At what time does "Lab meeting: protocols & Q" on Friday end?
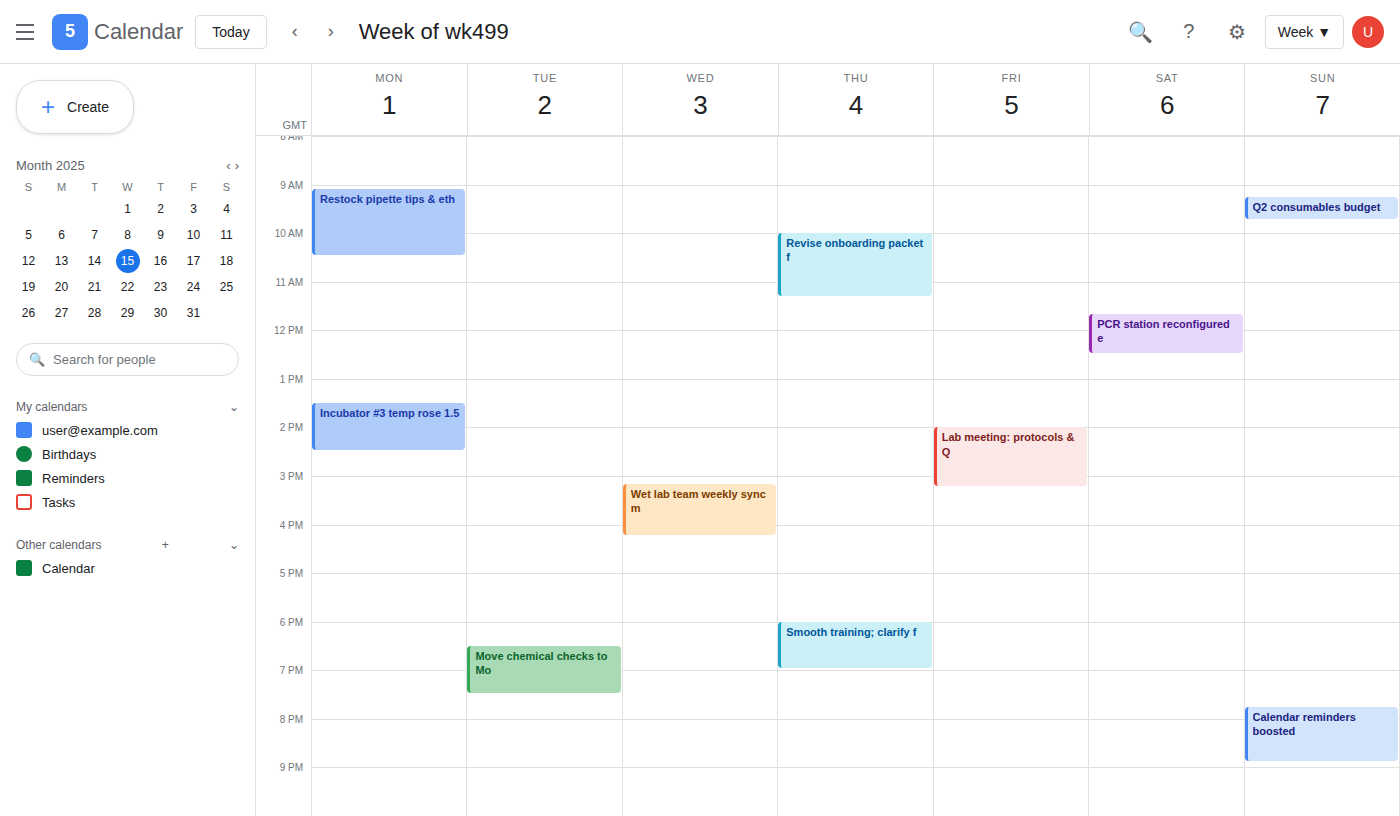
3:15 PM